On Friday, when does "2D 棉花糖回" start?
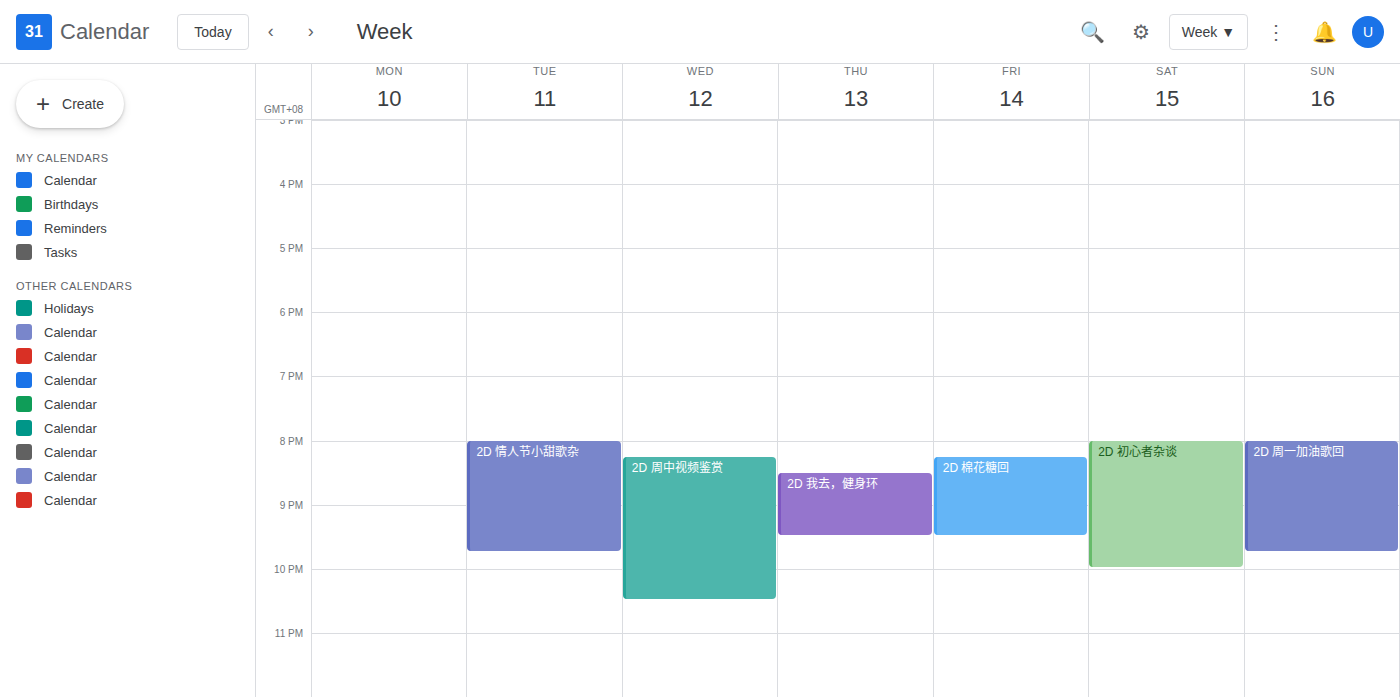
8:15 PM